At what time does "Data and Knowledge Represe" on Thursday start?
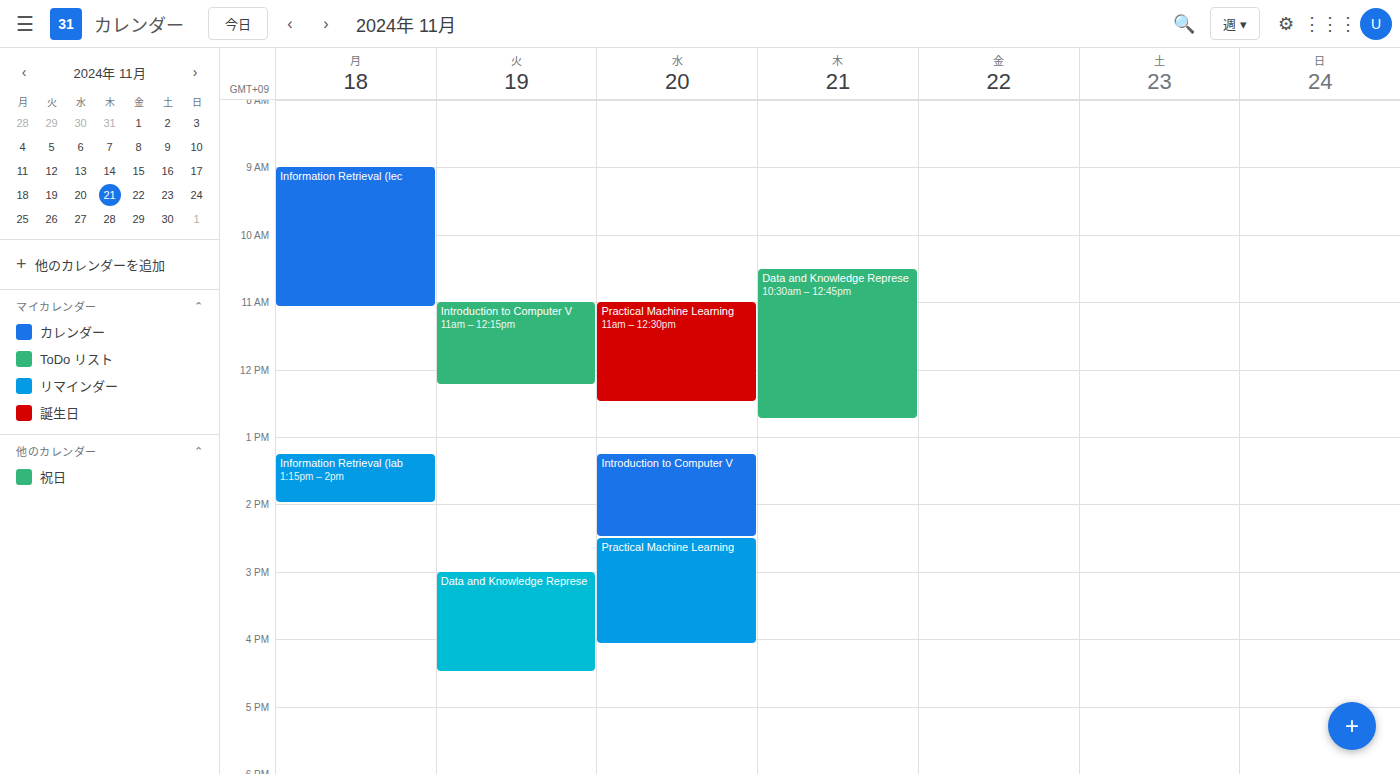
10:30 AM